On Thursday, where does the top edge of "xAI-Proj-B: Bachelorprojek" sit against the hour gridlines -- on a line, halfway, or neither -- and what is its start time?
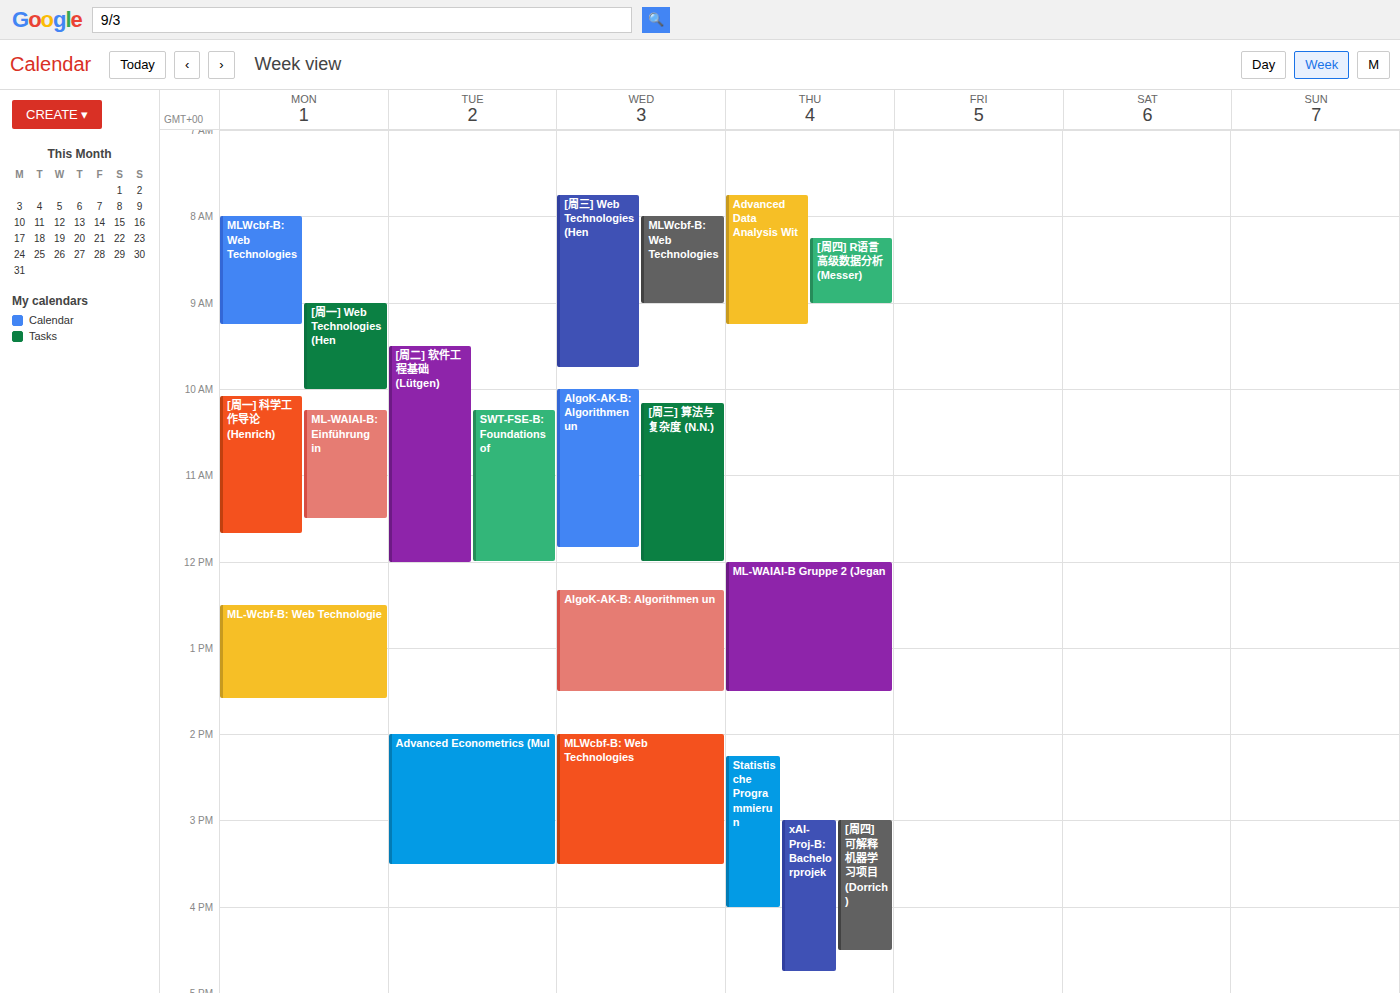
3:00 PM -- exactly on the 3 PM line.